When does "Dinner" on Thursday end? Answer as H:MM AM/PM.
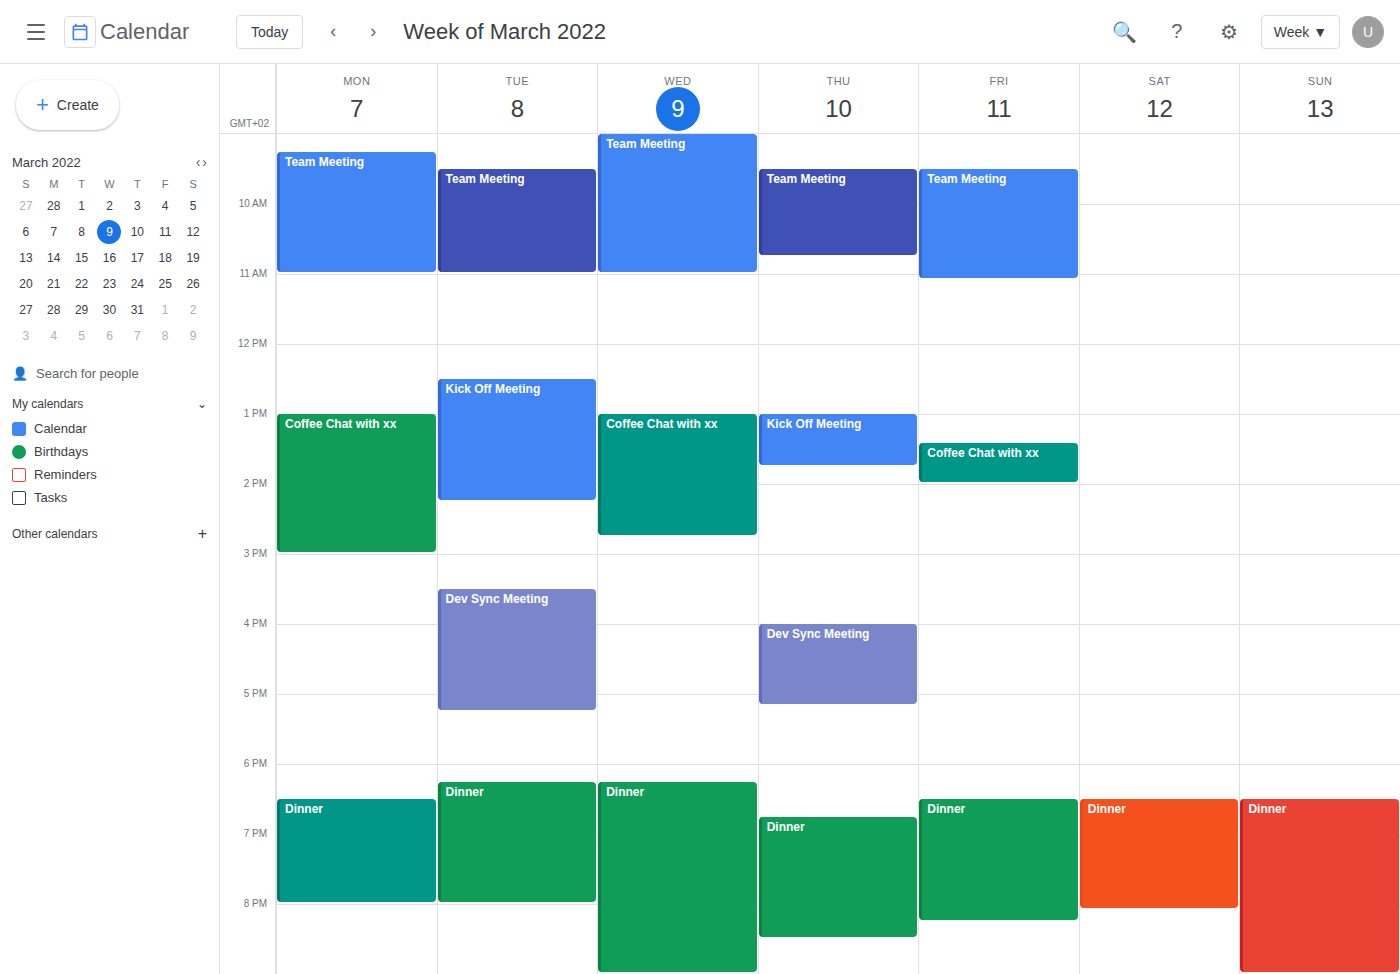
8:30 PM